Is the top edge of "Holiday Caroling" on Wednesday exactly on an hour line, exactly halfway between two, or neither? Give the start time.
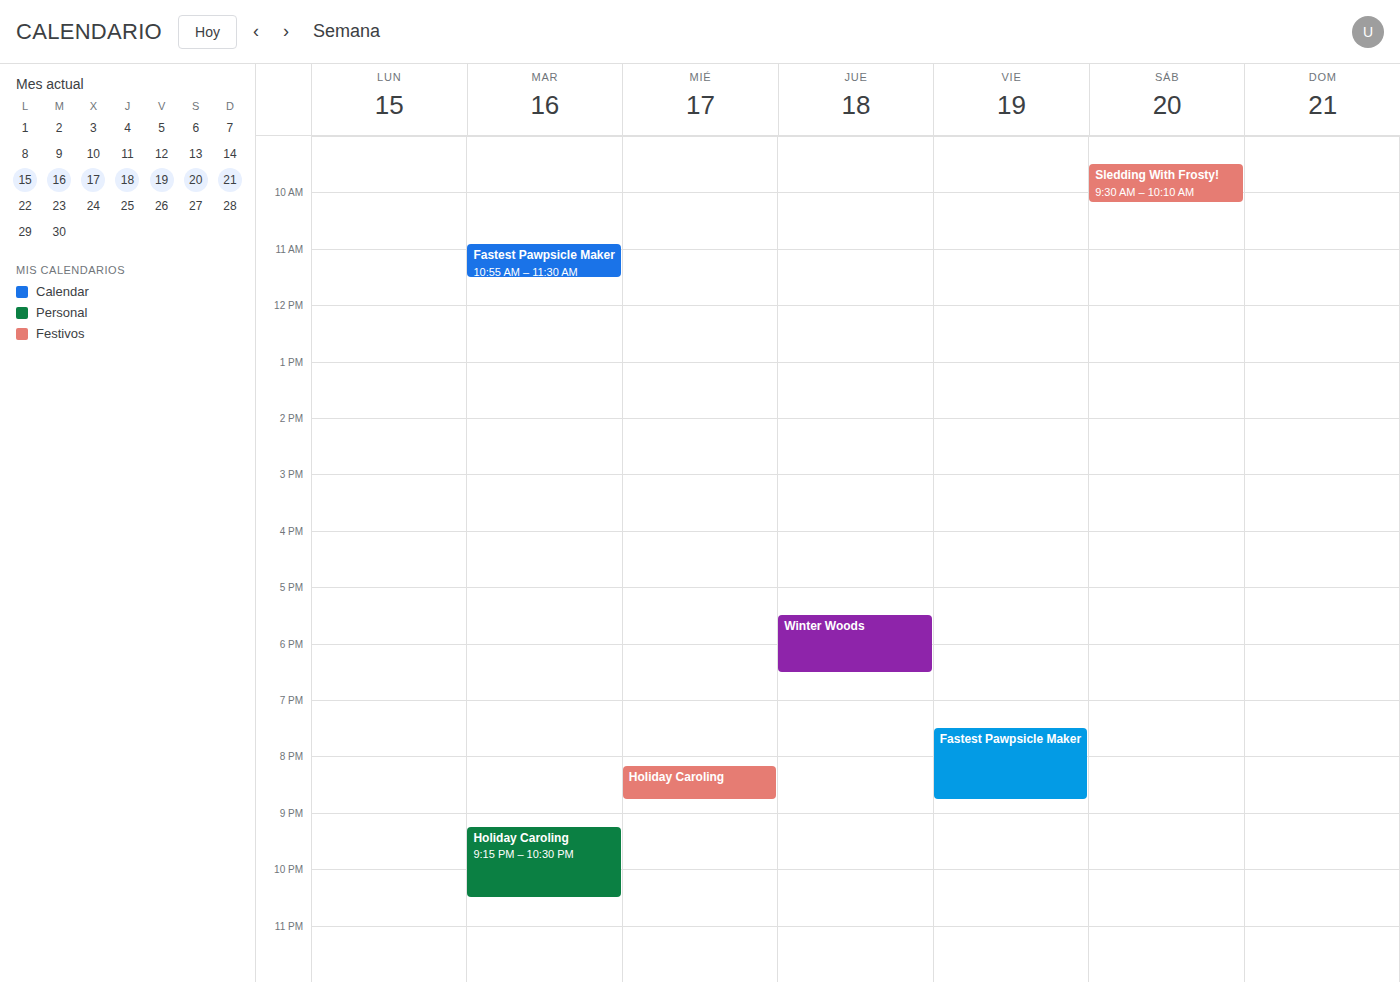
8:10 PM -- neither: 10 minutes below the 8 PM line and 50 minutes above the 9 PM line.